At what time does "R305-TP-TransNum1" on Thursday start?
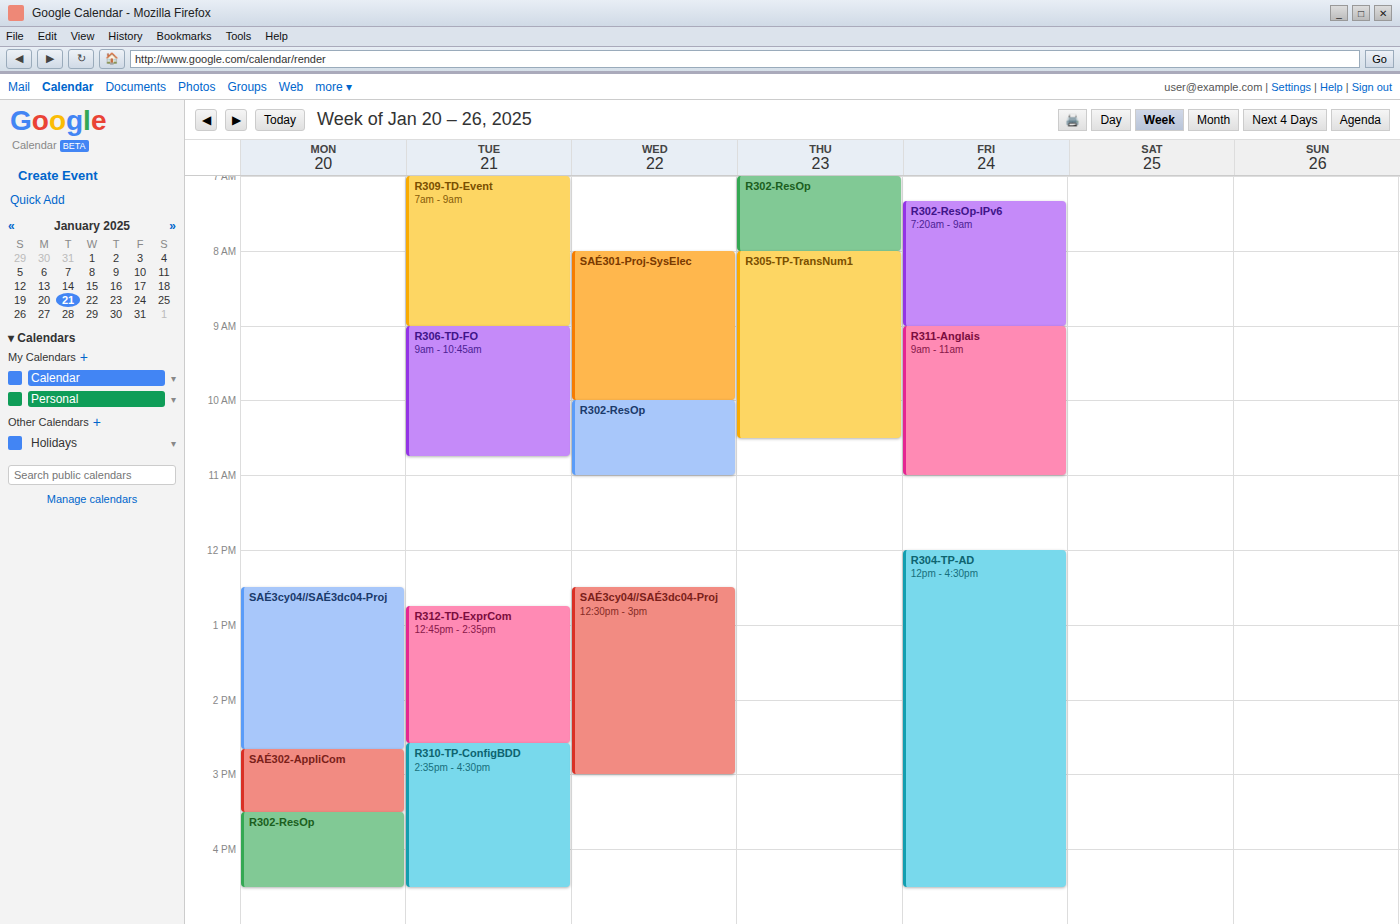
8:00 AM